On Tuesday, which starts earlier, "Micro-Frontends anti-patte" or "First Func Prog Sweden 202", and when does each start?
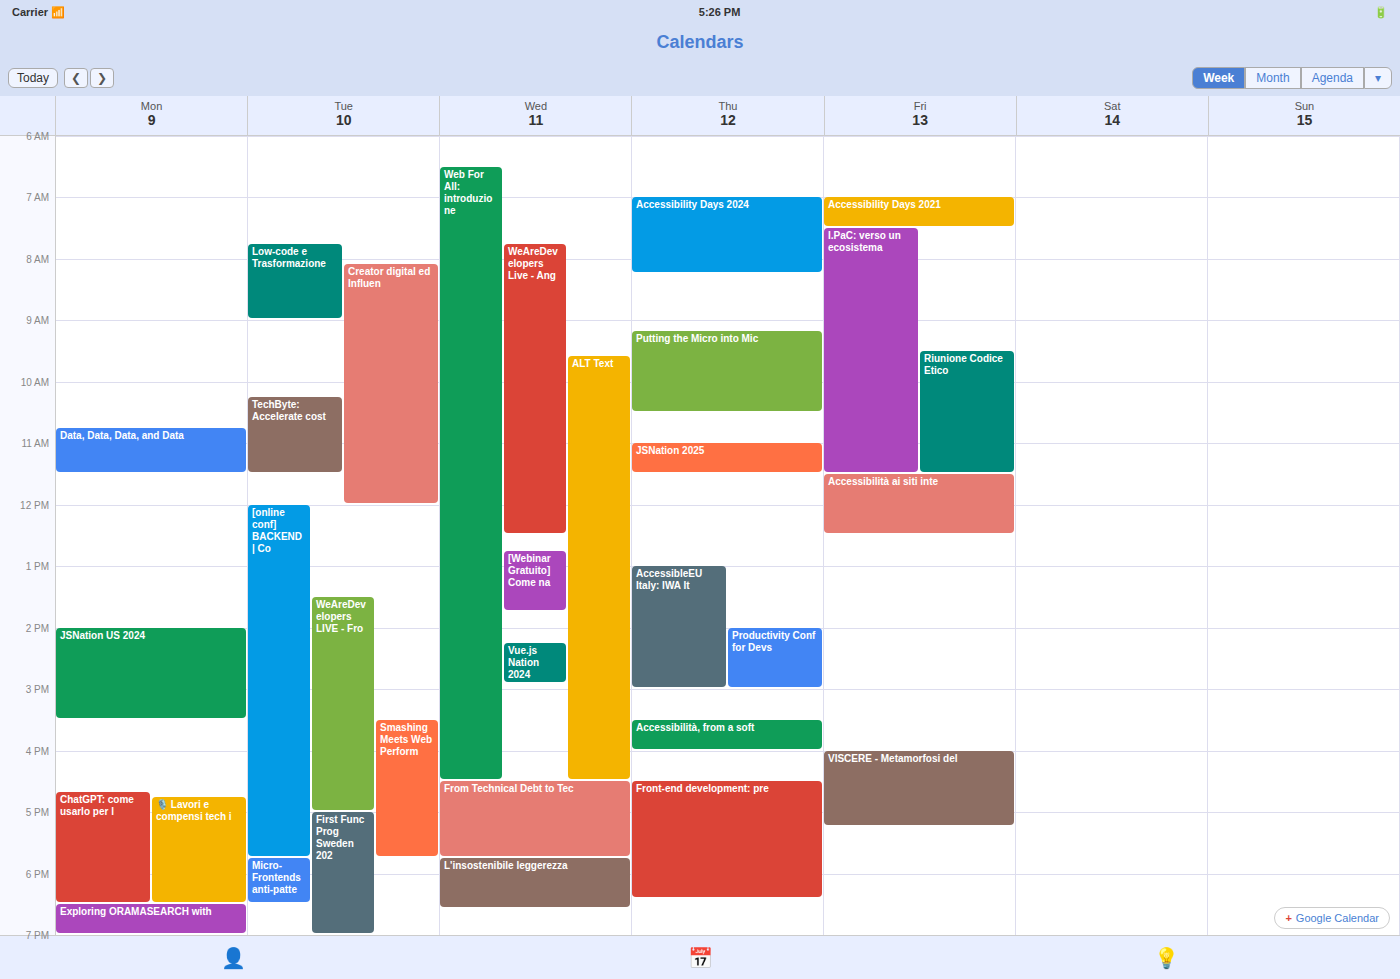
"First Func Prog Sweden 202" 17:00; "Micro-Frontends anti-patte" 17:45.